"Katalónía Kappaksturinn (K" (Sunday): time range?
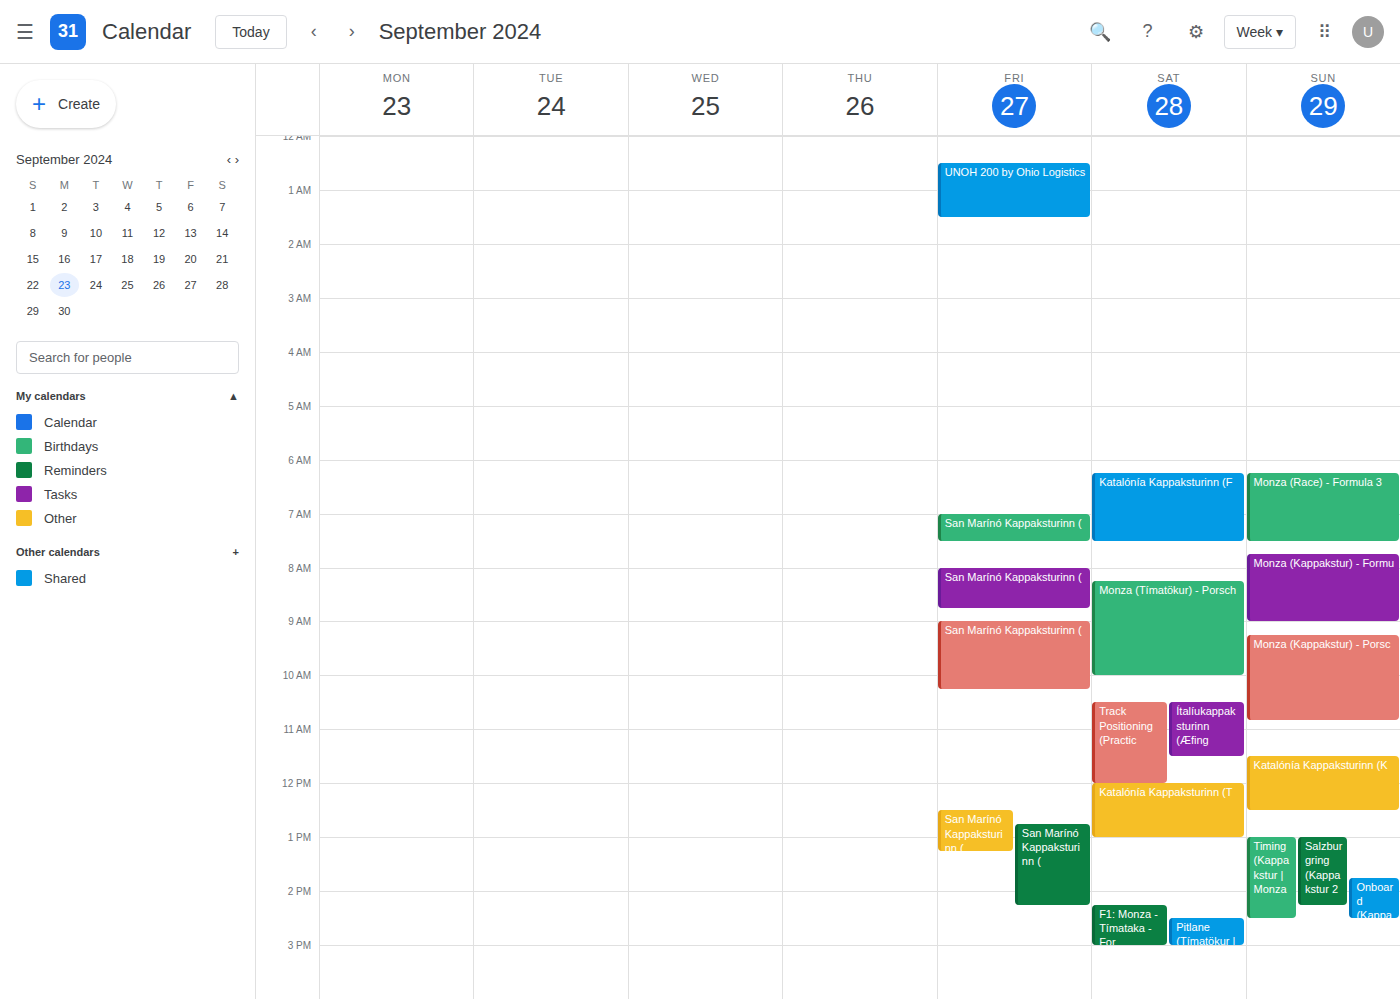
11:30 to 12:30